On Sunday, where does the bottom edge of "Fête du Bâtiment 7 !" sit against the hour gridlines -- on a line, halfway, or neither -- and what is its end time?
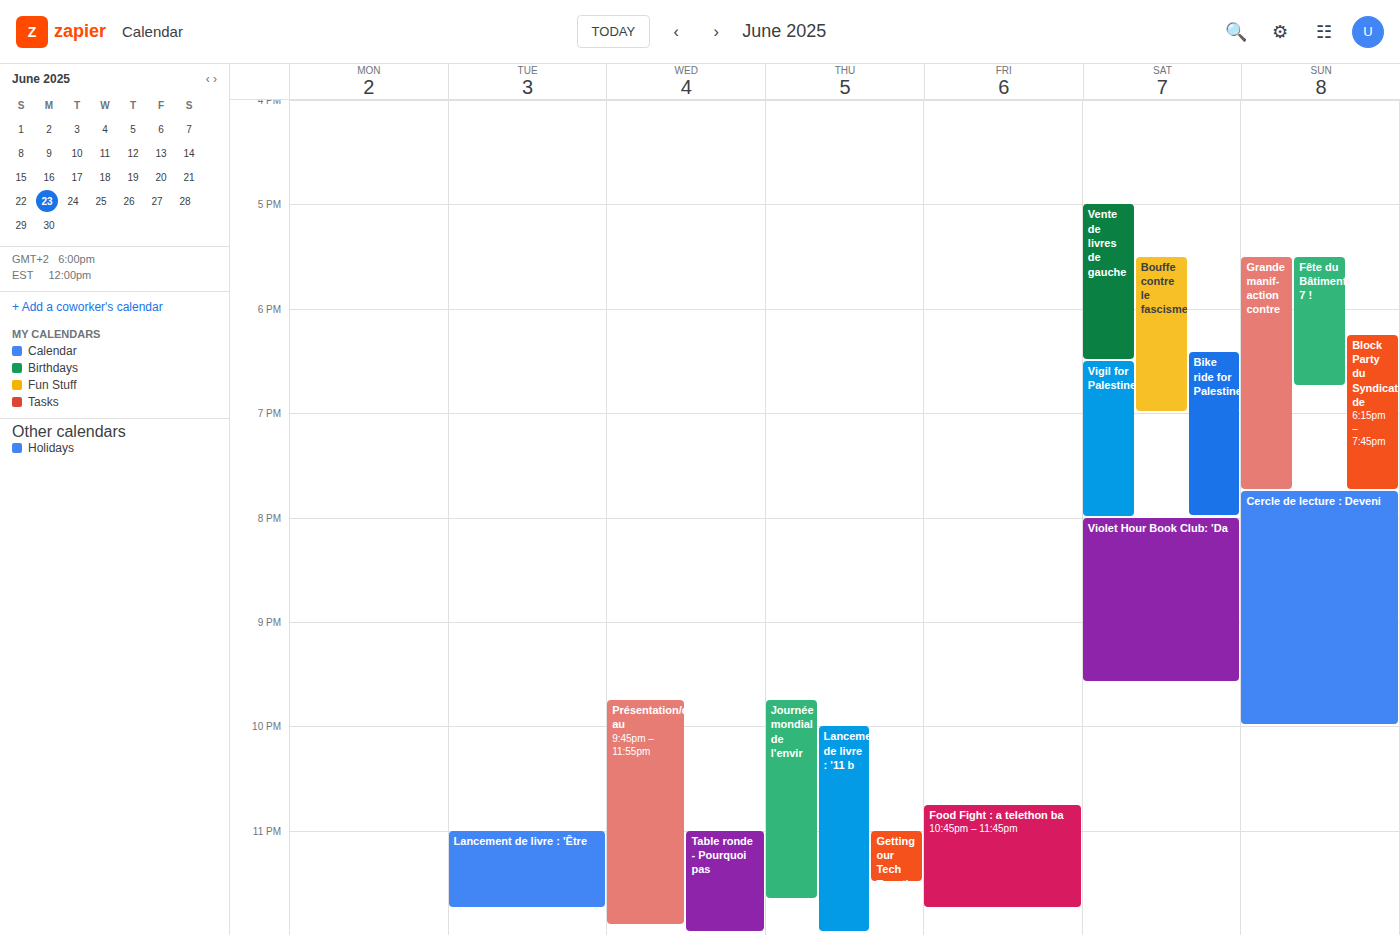
6:45 PM -- neither: three quarters of the way from the 6 PM line to the 7 PM line.